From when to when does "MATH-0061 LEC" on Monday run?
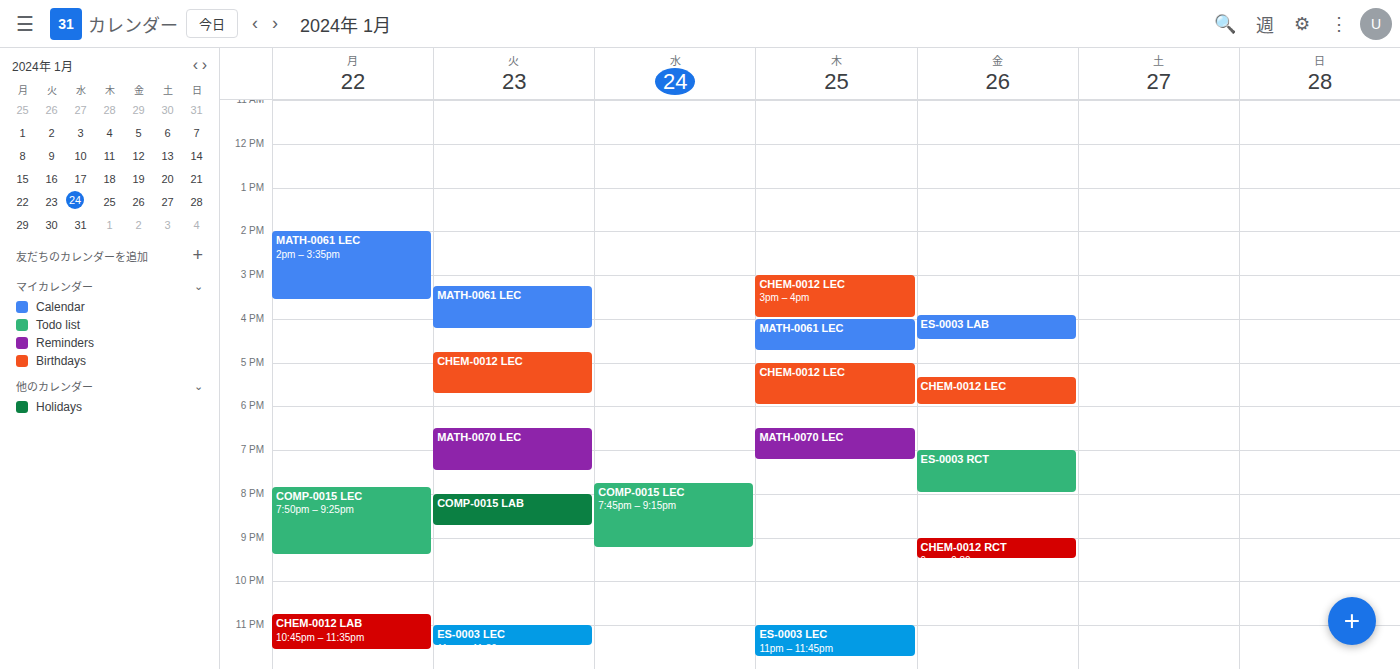
2:00 PM to 3:35 PM